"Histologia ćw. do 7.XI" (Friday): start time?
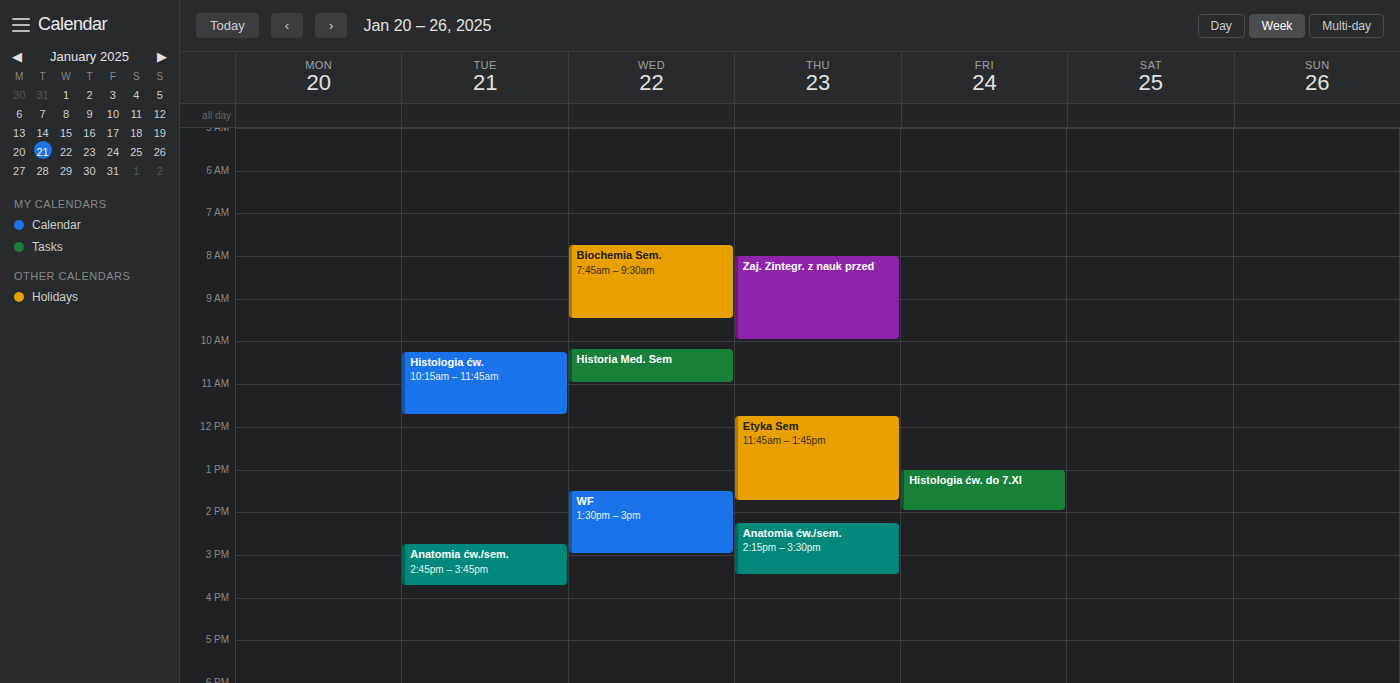
1:00 PM